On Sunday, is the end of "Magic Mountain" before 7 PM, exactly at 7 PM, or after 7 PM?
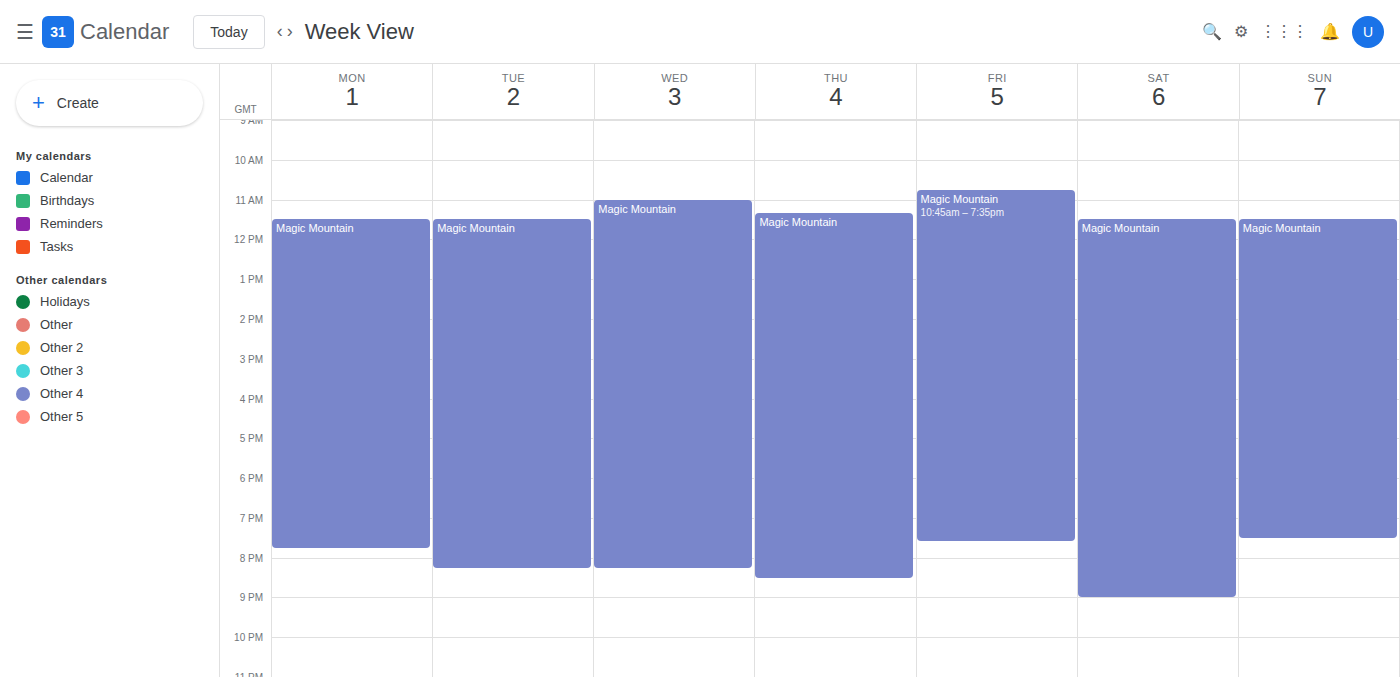
7:30 PM -- after 7 PM, 30 minutes below the 7 PM line.